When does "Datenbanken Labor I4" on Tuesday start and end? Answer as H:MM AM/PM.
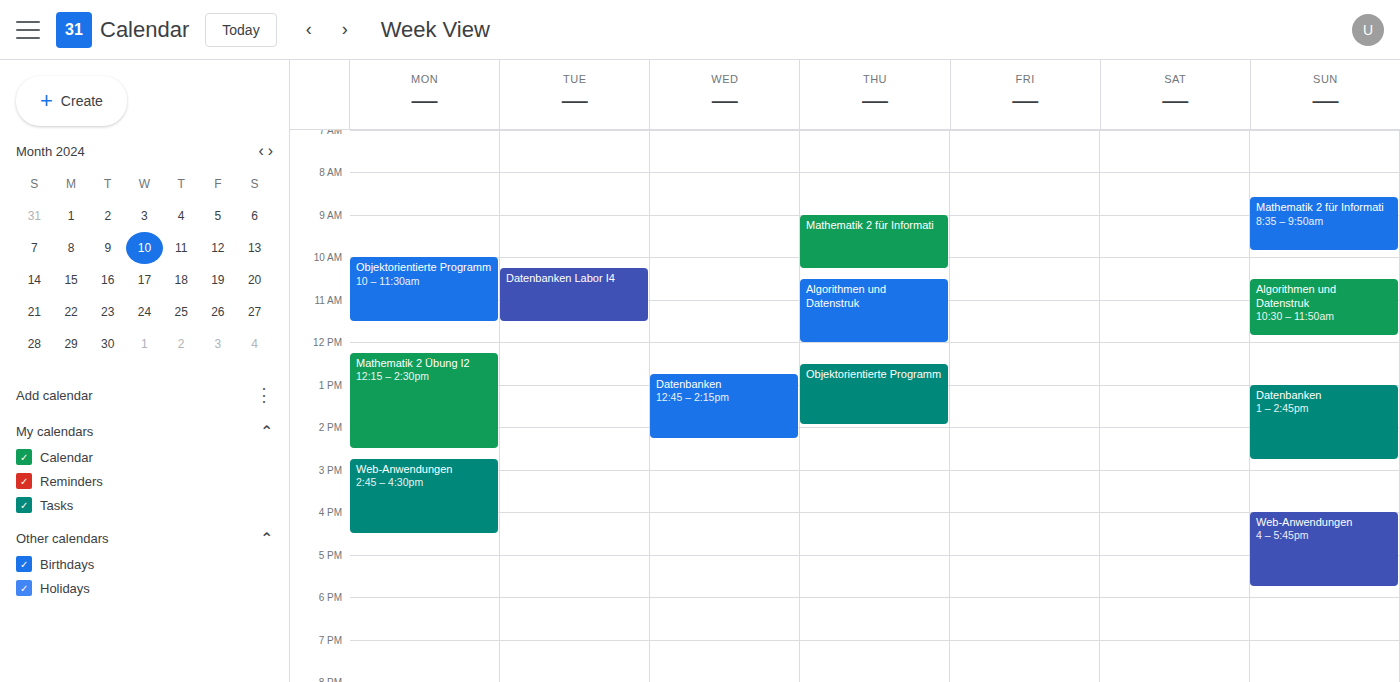
10:15 AM to 11:30 AM